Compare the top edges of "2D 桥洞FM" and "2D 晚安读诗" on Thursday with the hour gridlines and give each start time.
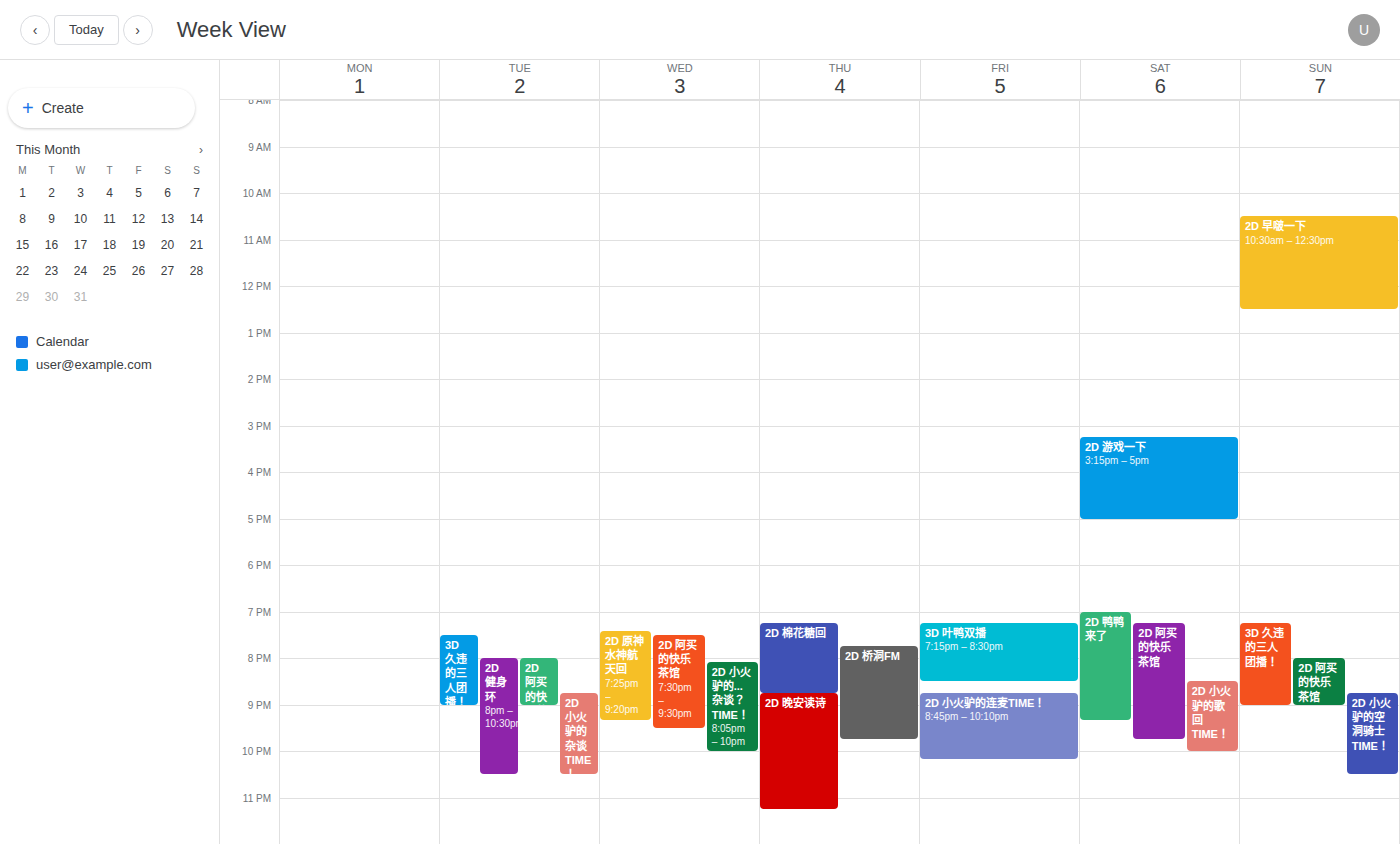
"2D 桥洞FM": 19:45, neither: three quarters of the way from the 19:00 line to the 20:00 line. "2D 晚安读诗": 20:45, neither: three quarters of the way from the 20:00 line to the 21:00 line.